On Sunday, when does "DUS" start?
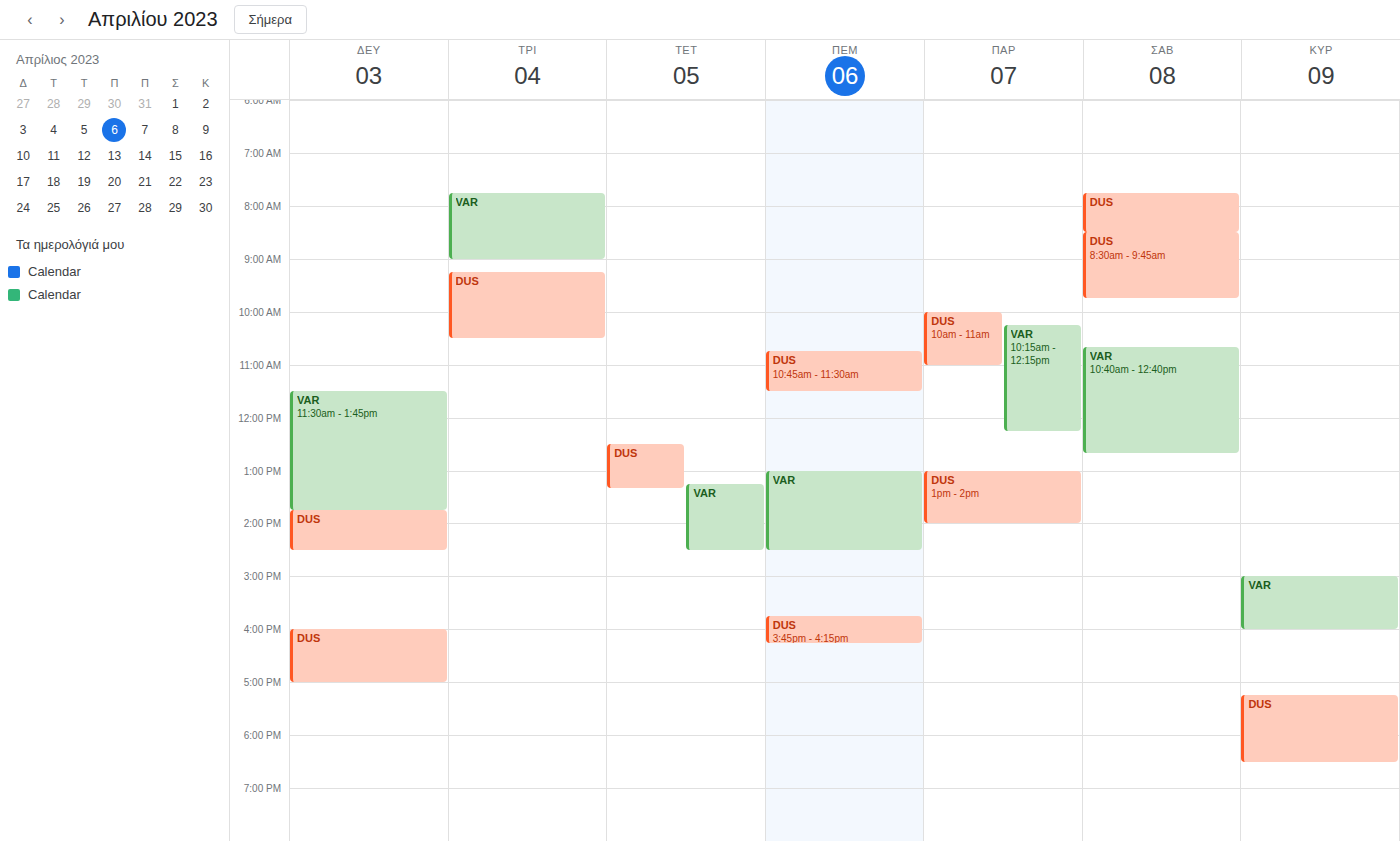
17:15